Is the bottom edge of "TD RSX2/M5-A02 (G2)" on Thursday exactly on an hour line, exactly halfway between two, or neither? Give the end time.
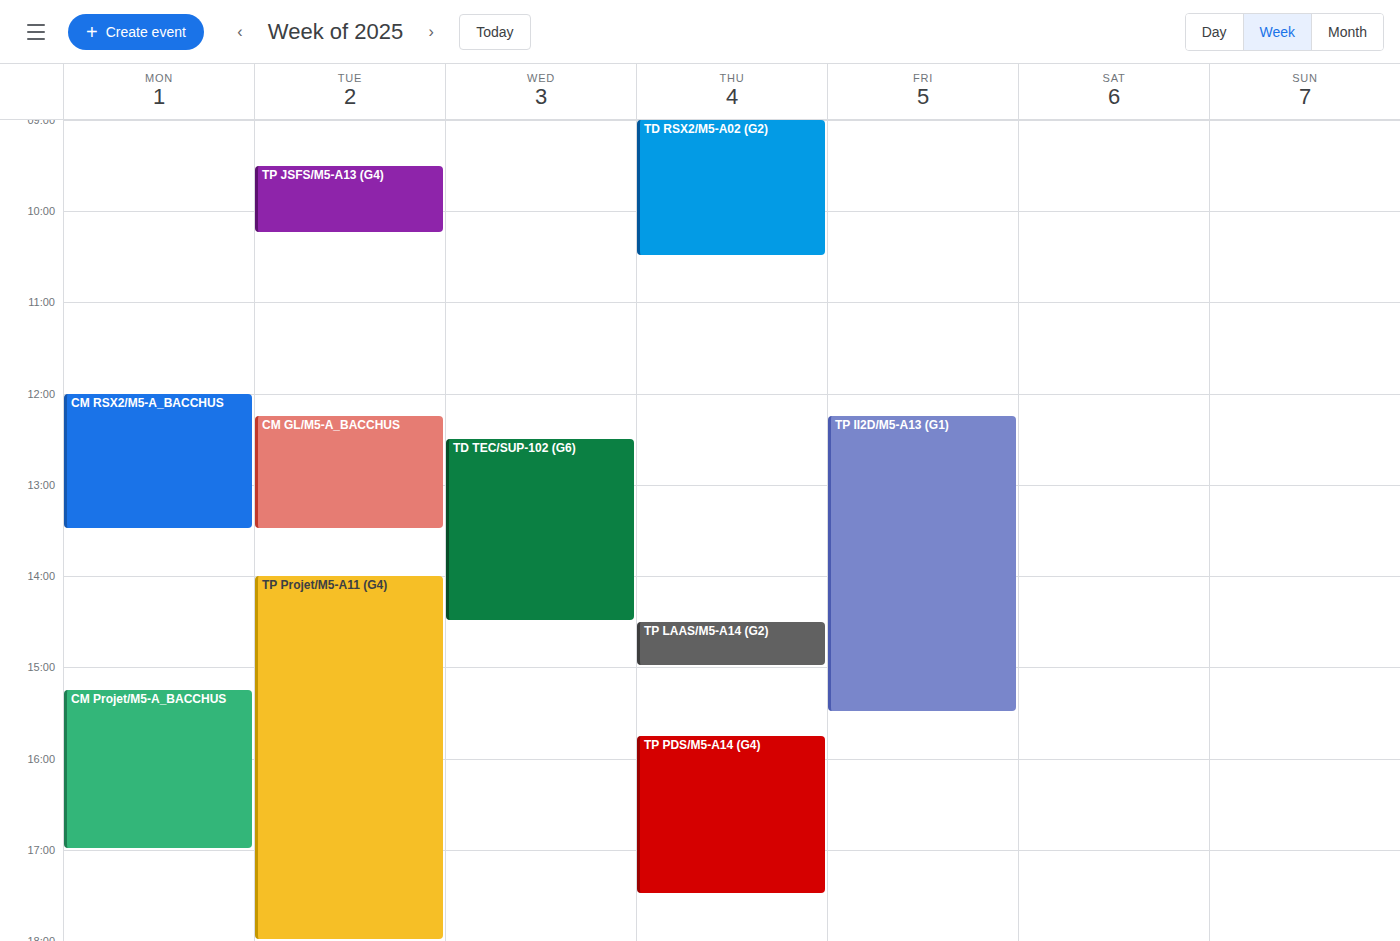
10:30 AM -- halfway between the 10 AM and 11 AM lines.